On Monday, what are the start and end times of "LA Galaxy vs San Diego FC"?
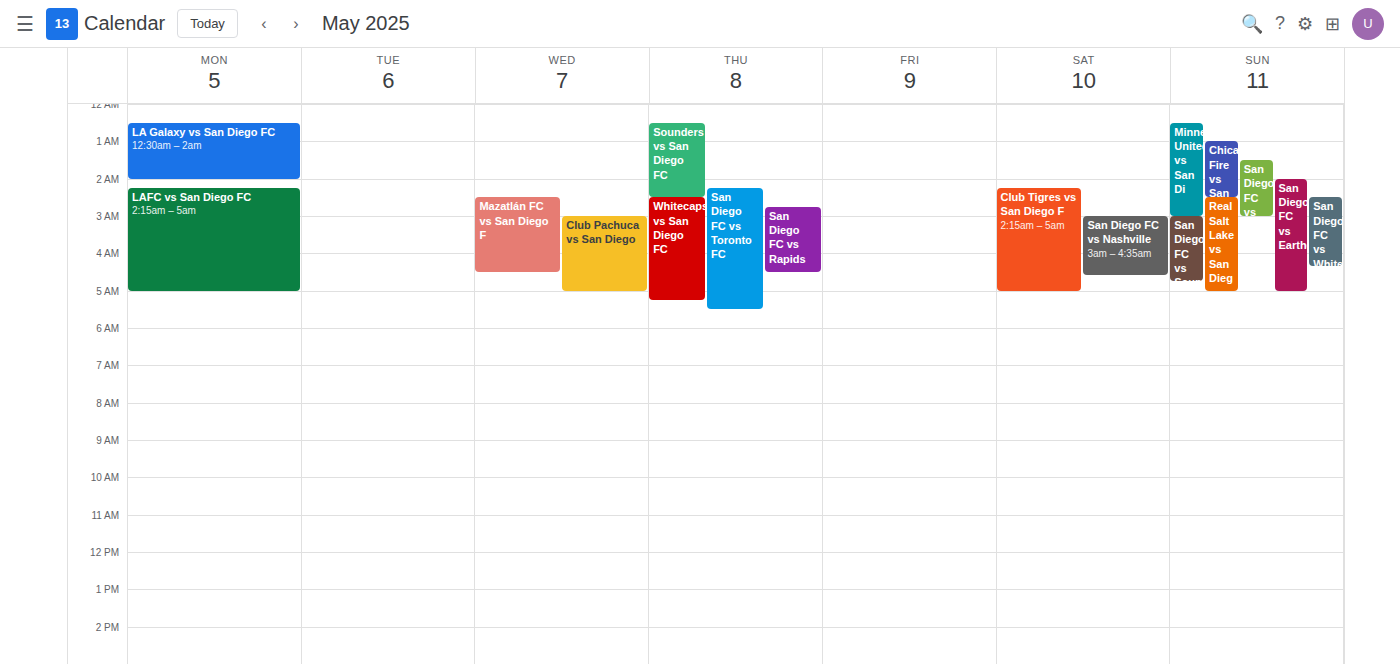
12:30 AM to 2:00 AM